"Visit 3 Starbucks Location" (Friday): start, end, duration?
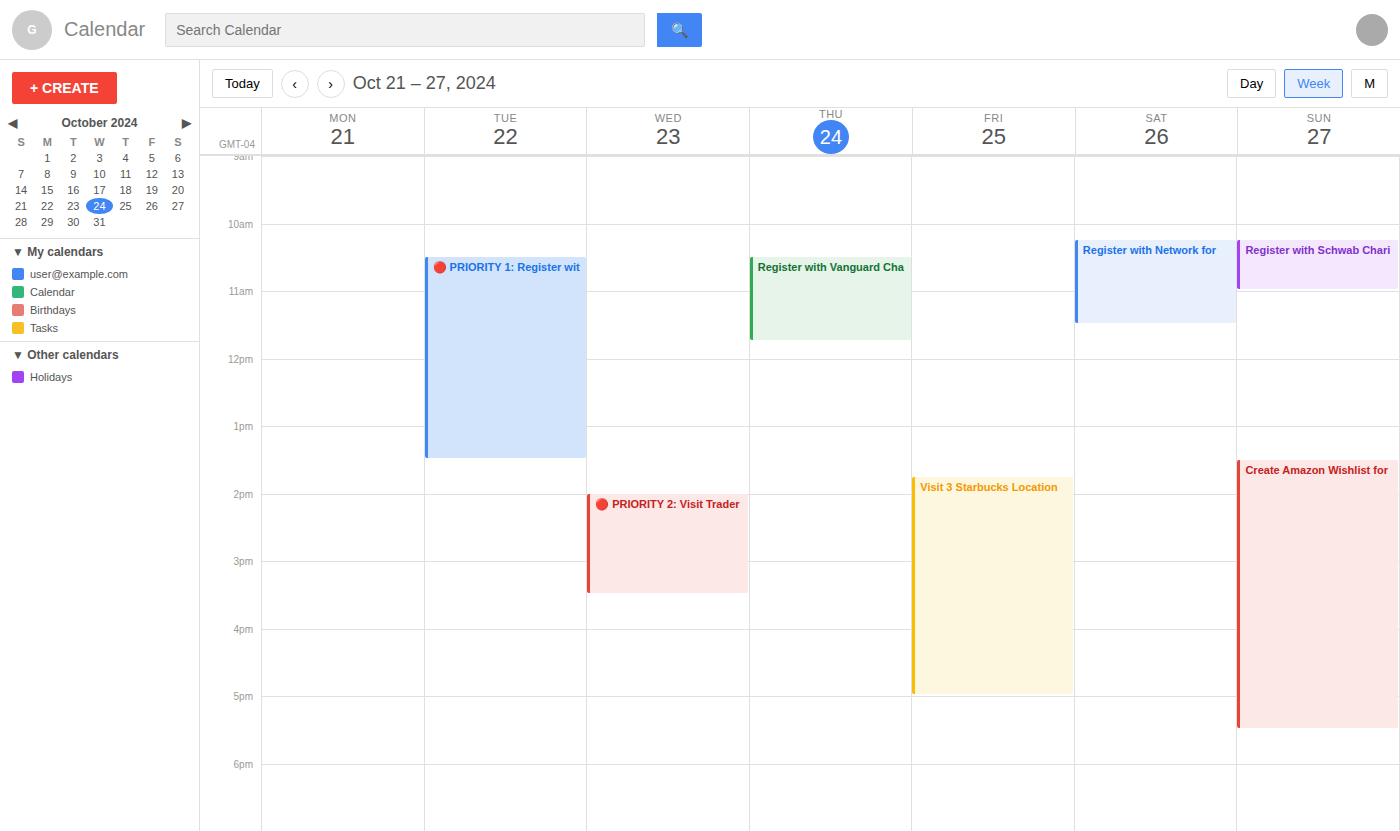
1:45 PM to 5:00 PM, 3 hours 15 minutes